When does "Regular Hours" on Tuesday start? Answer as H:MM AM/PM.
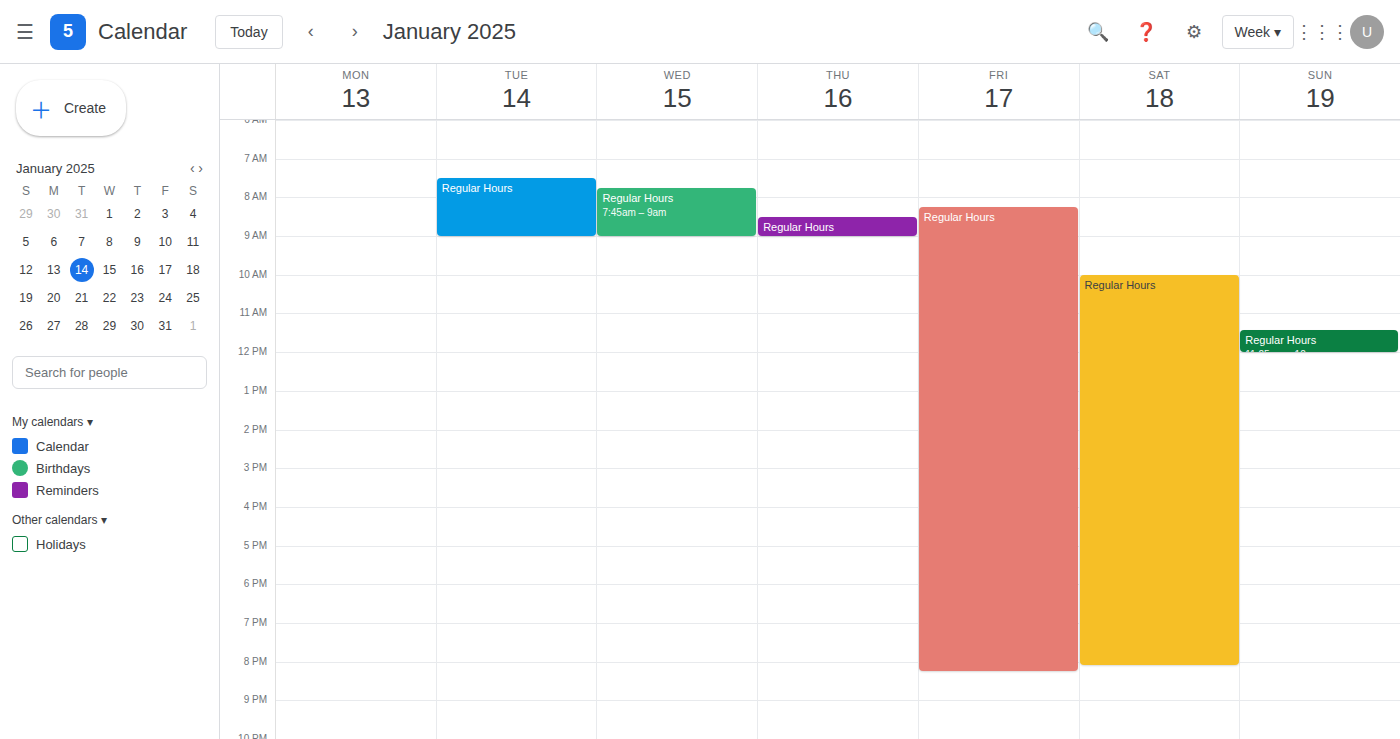
7:30 AM